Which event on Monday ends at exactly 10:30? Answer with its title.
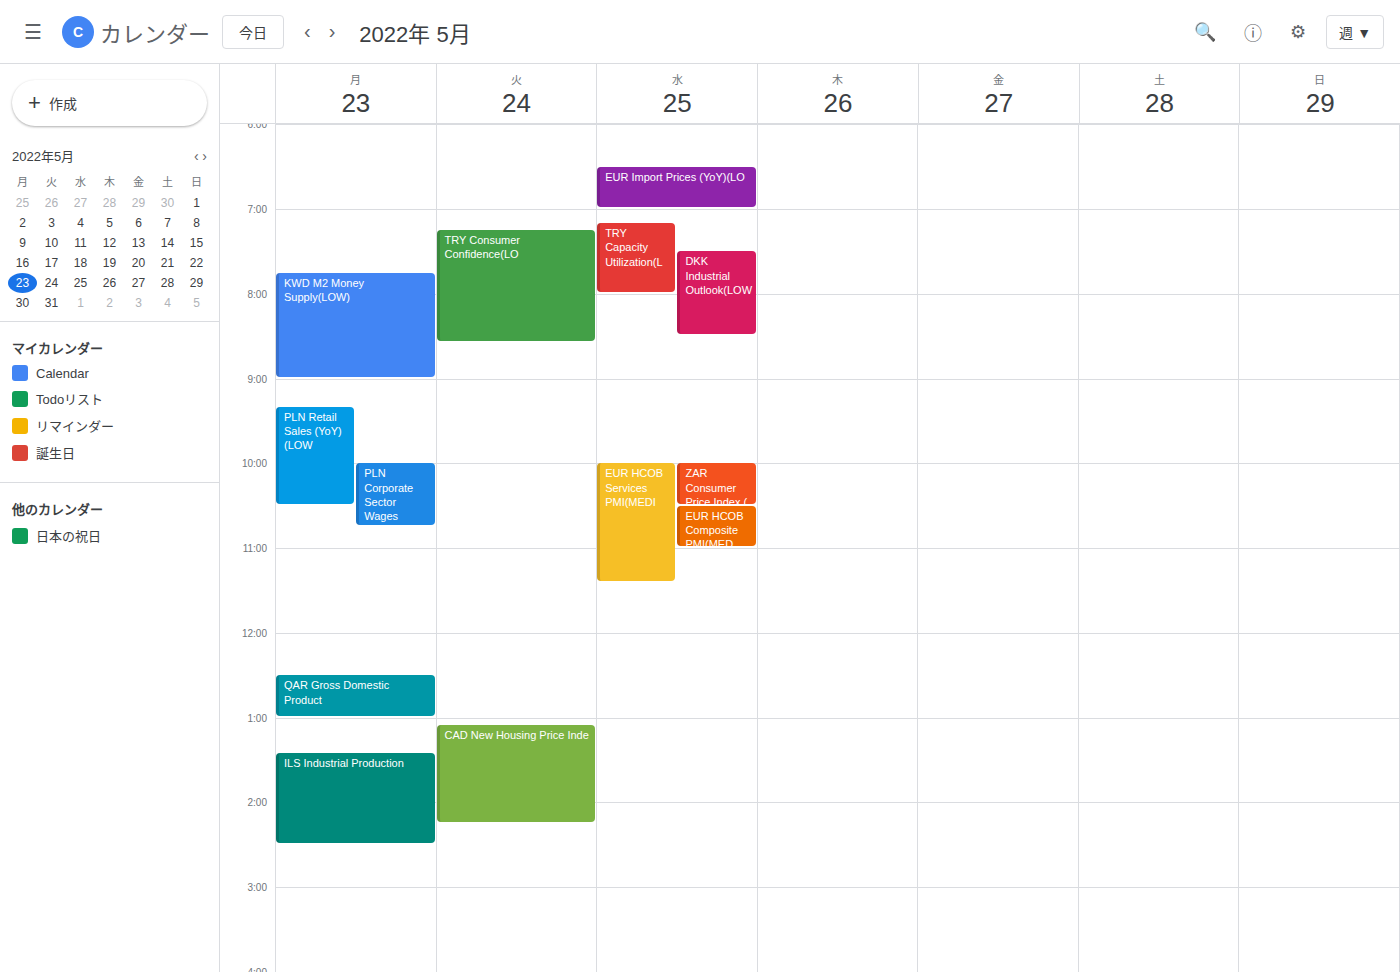
"PLN Retail Sales (YoY)(LOW"